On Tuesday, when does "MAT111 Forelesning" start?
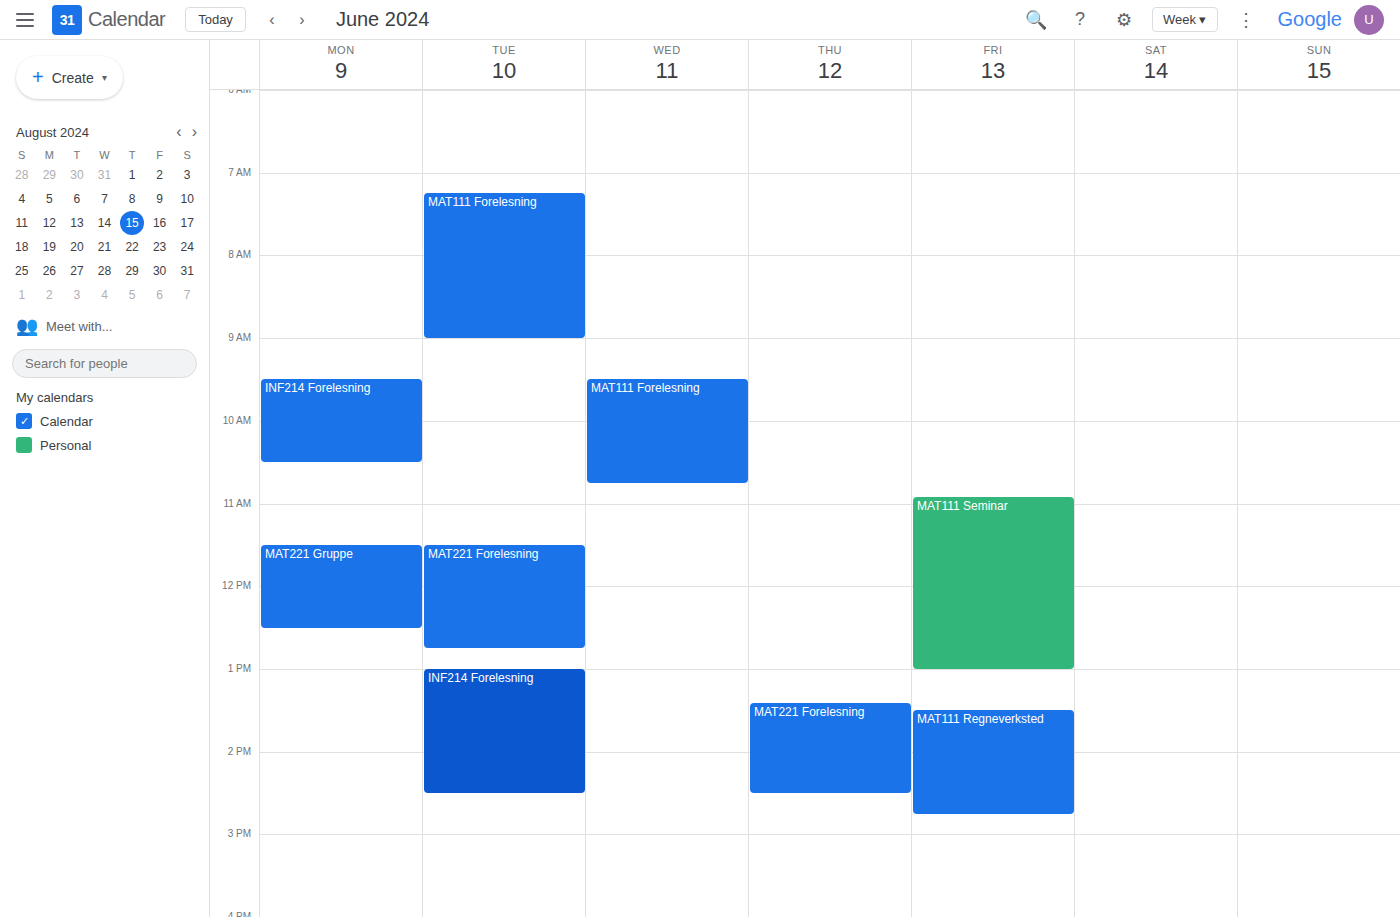
7:15 AM